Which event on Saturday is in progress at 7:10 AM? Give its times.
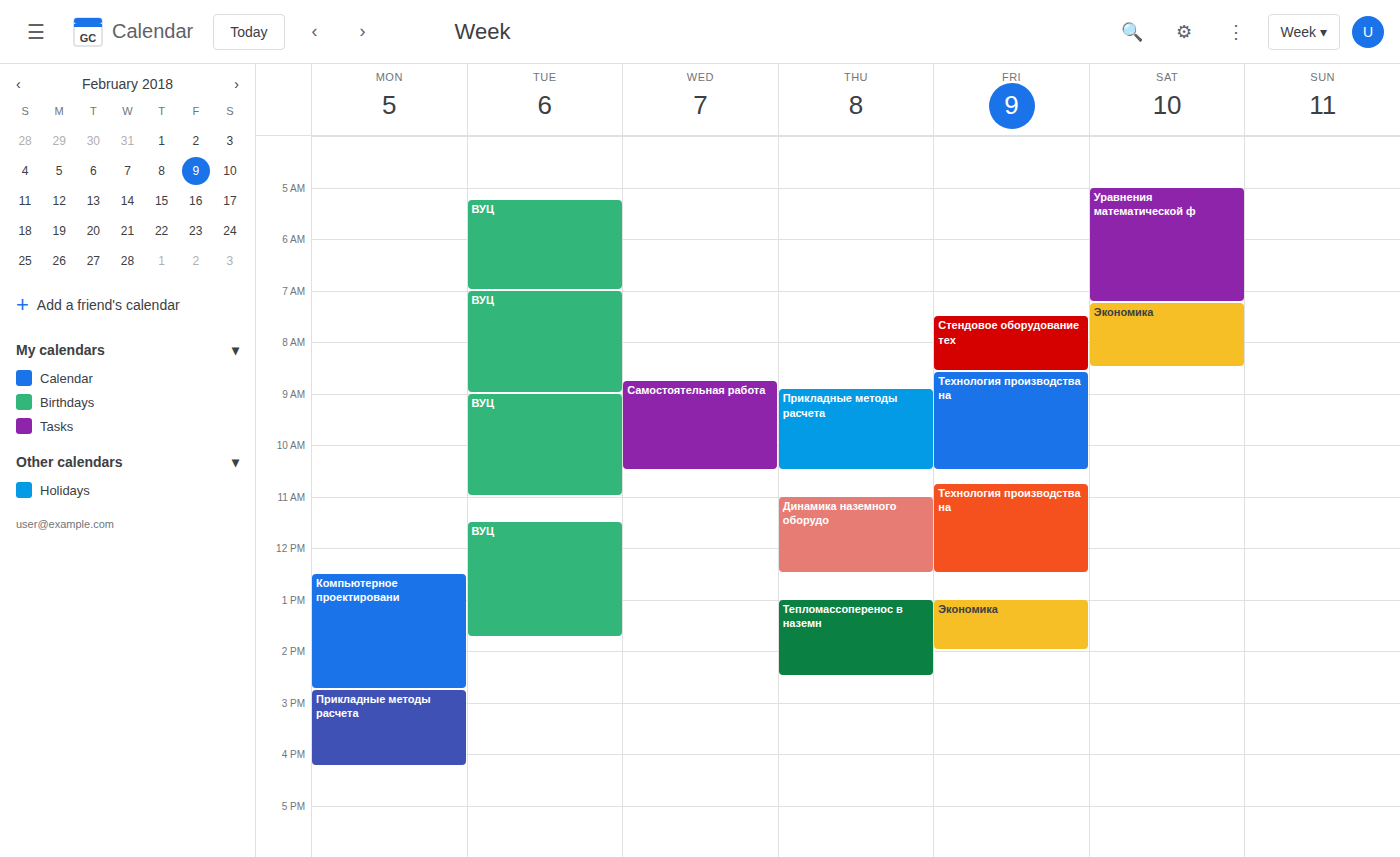
"Уравнения математической ф", 5:00 AM to 7:15 AM